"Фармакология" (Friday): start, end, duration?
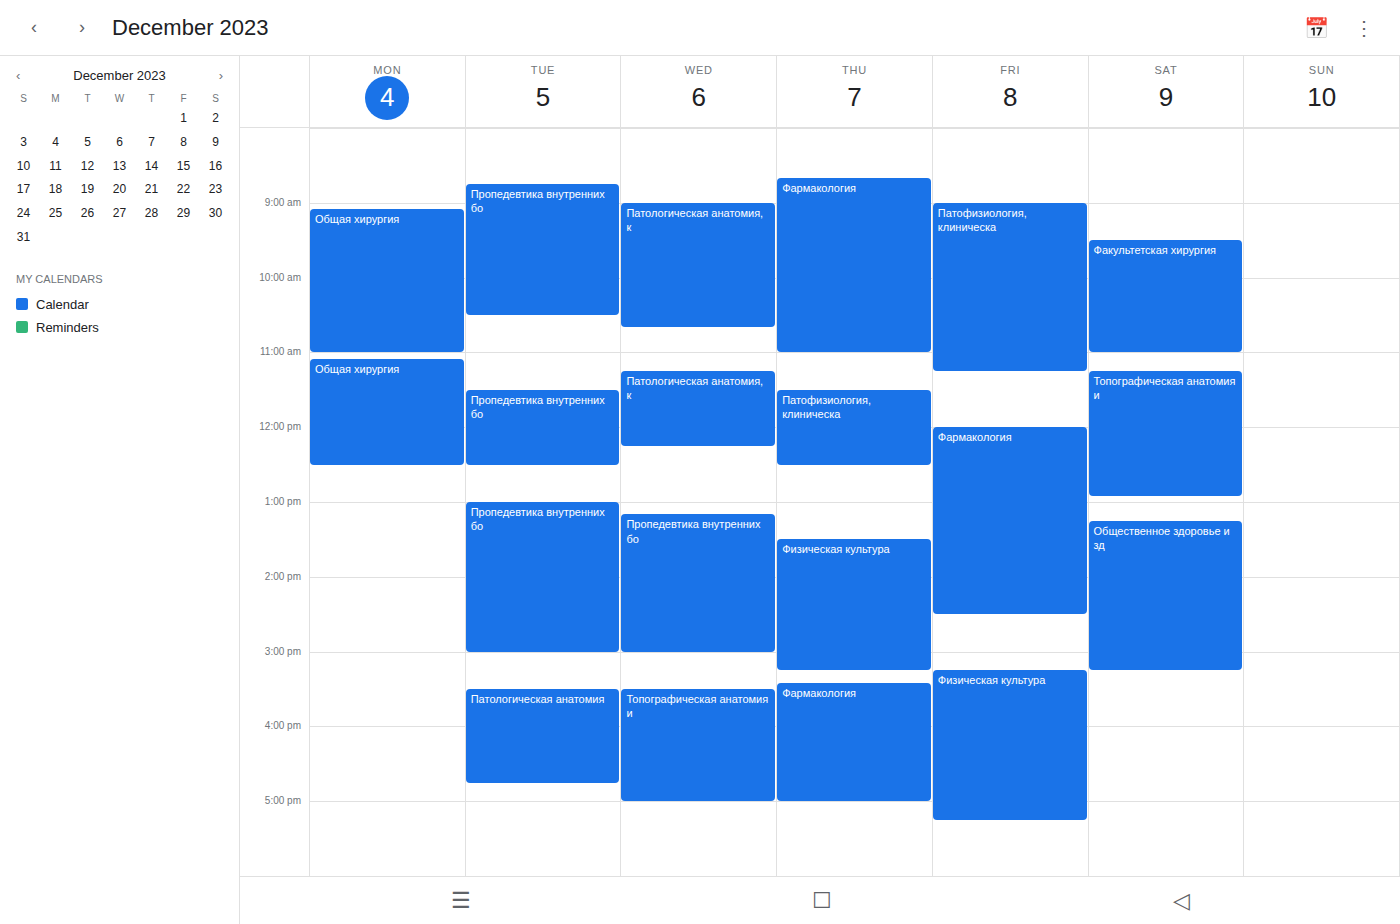
12:00 PM to 2:30 PM, 2 hours 30 minutes